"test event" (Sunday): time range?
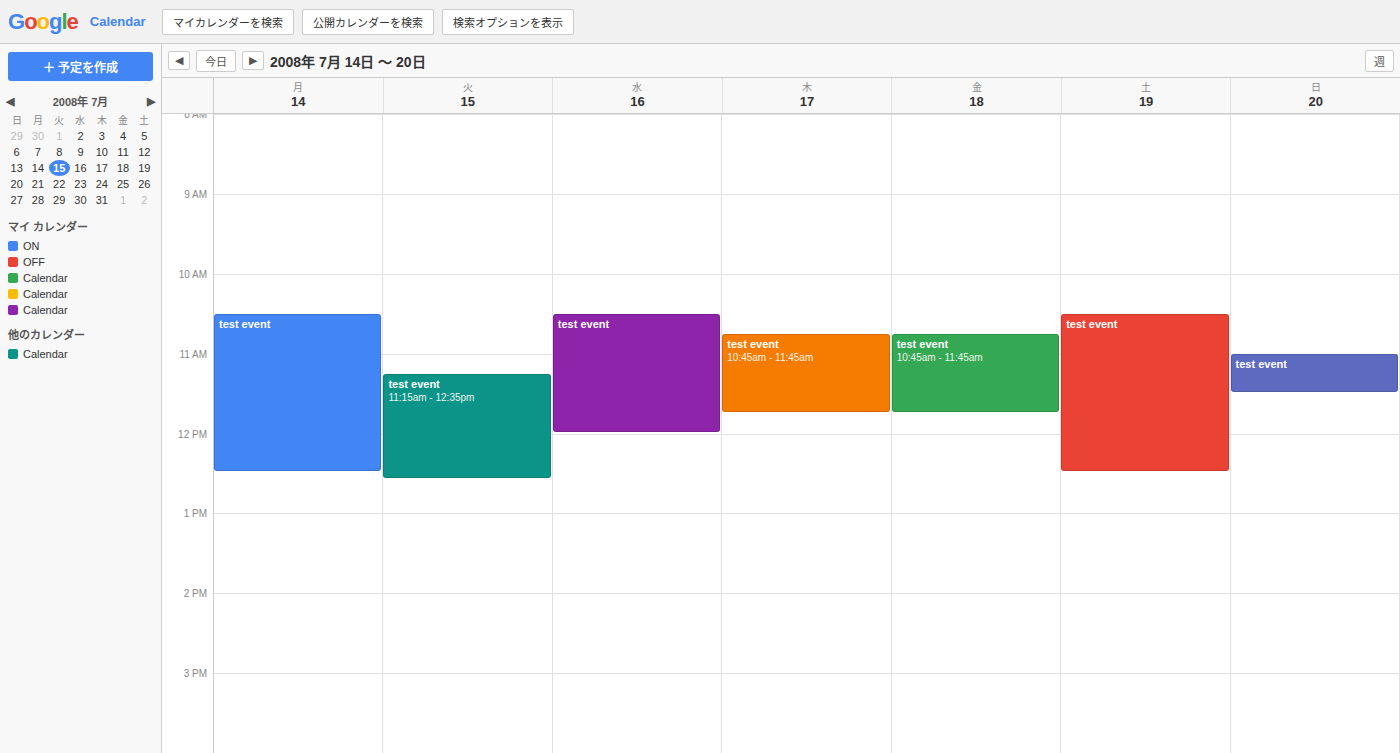
11:00 to 11:30